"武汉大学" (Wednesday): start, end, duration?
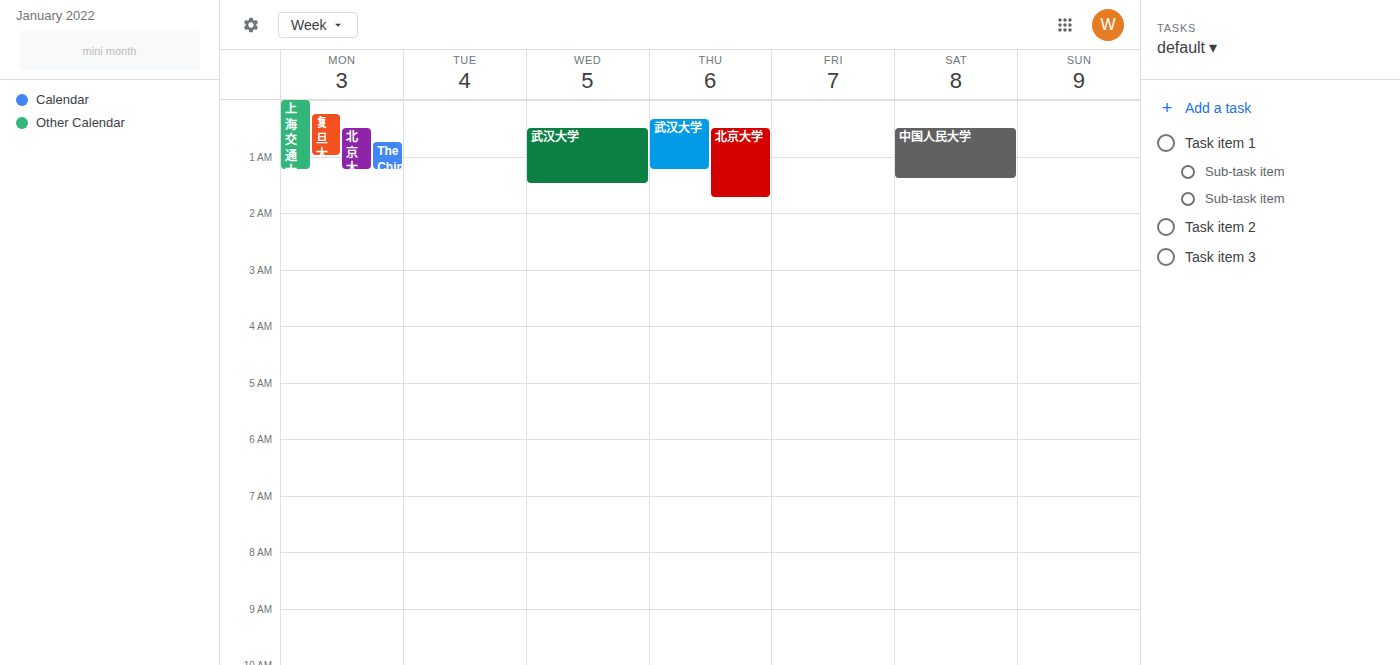
12:30 AM to 1:30 AM, 1 hour